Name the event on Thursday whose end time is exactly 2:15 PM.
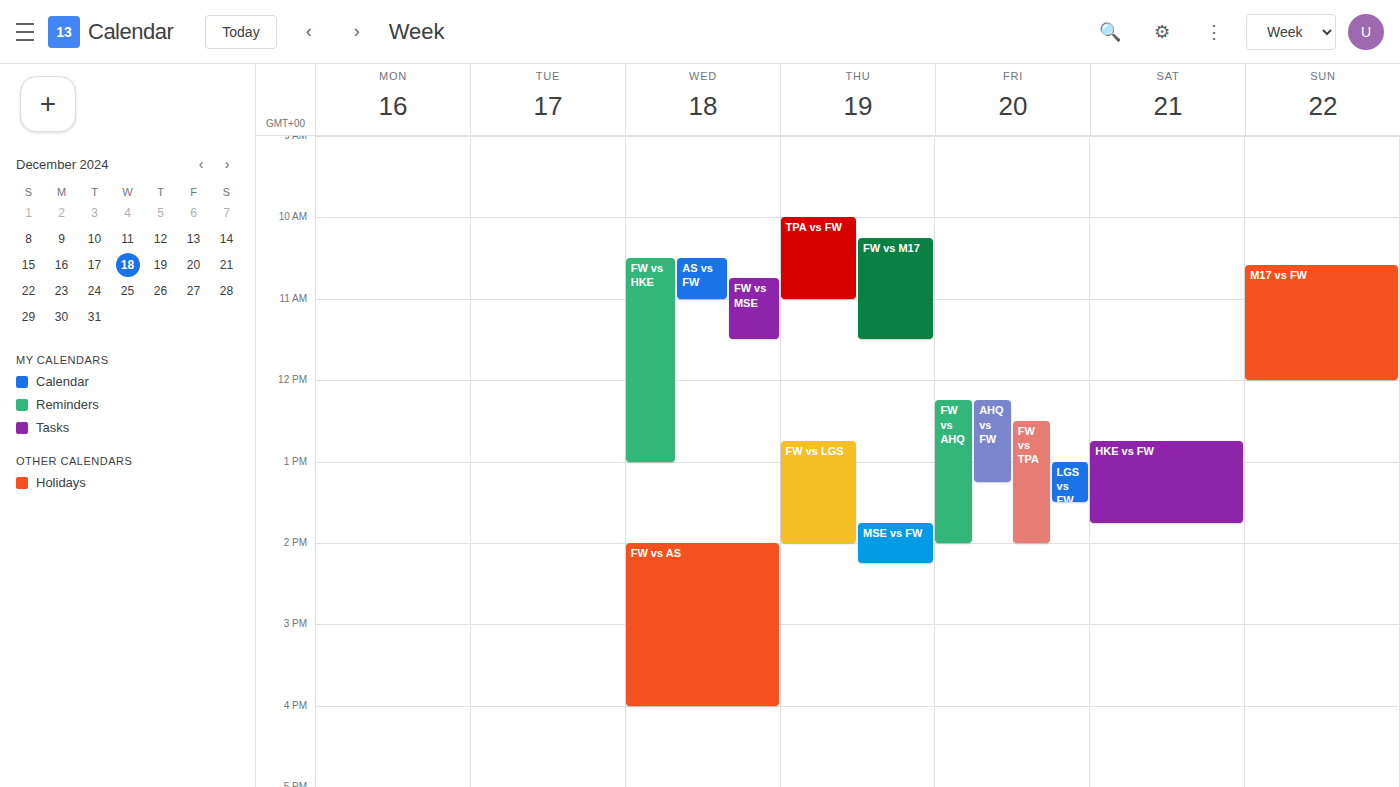
"MSE vs FW"